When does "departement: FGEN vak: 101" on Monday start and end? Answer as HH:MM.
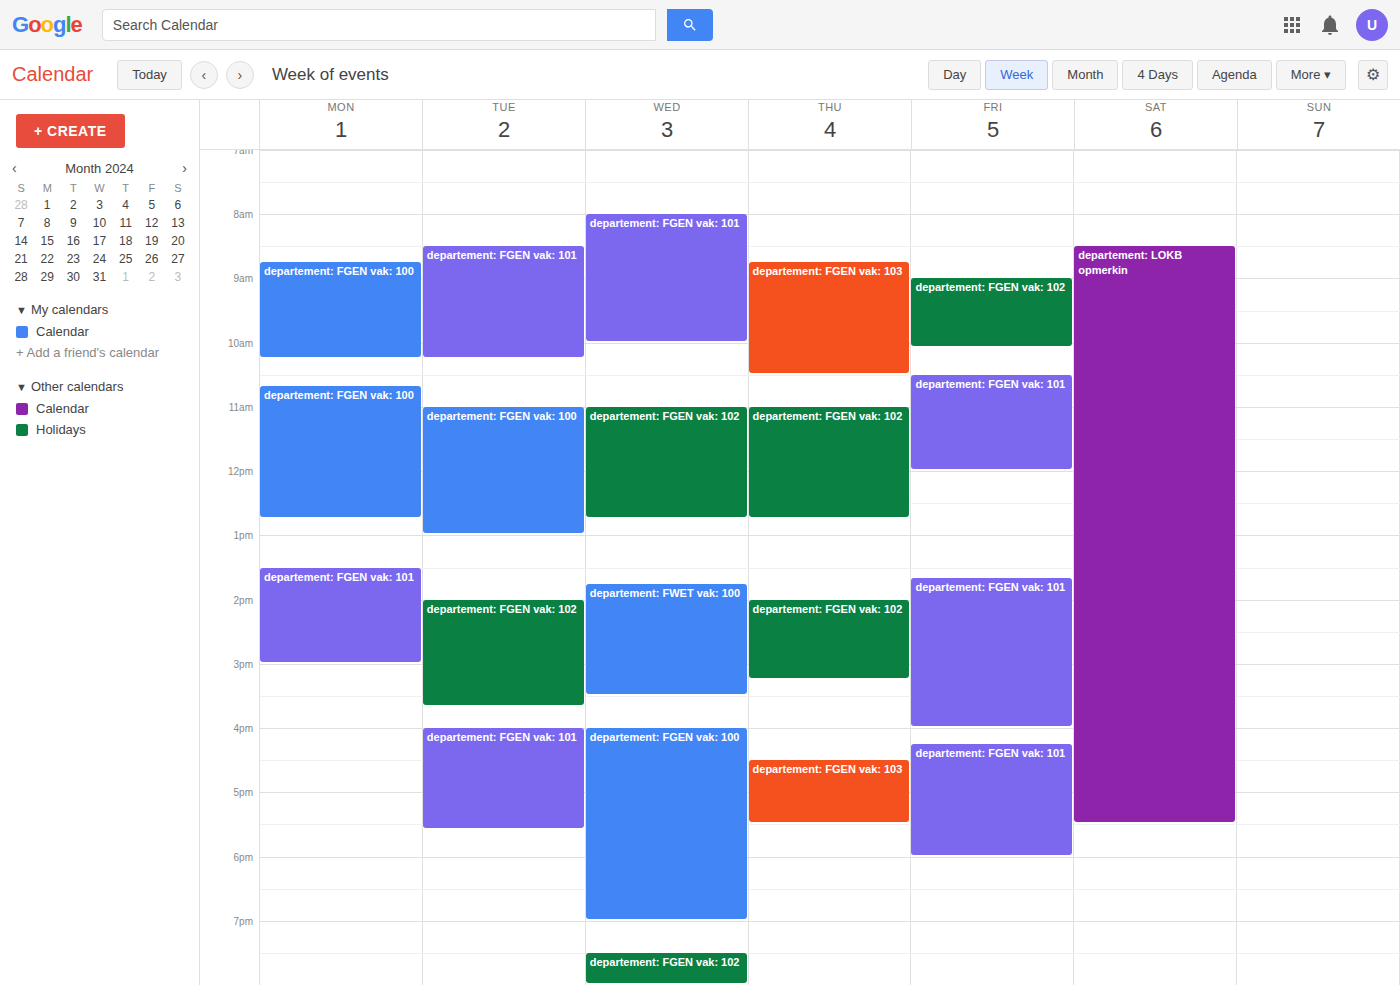
13:30 to 15:00